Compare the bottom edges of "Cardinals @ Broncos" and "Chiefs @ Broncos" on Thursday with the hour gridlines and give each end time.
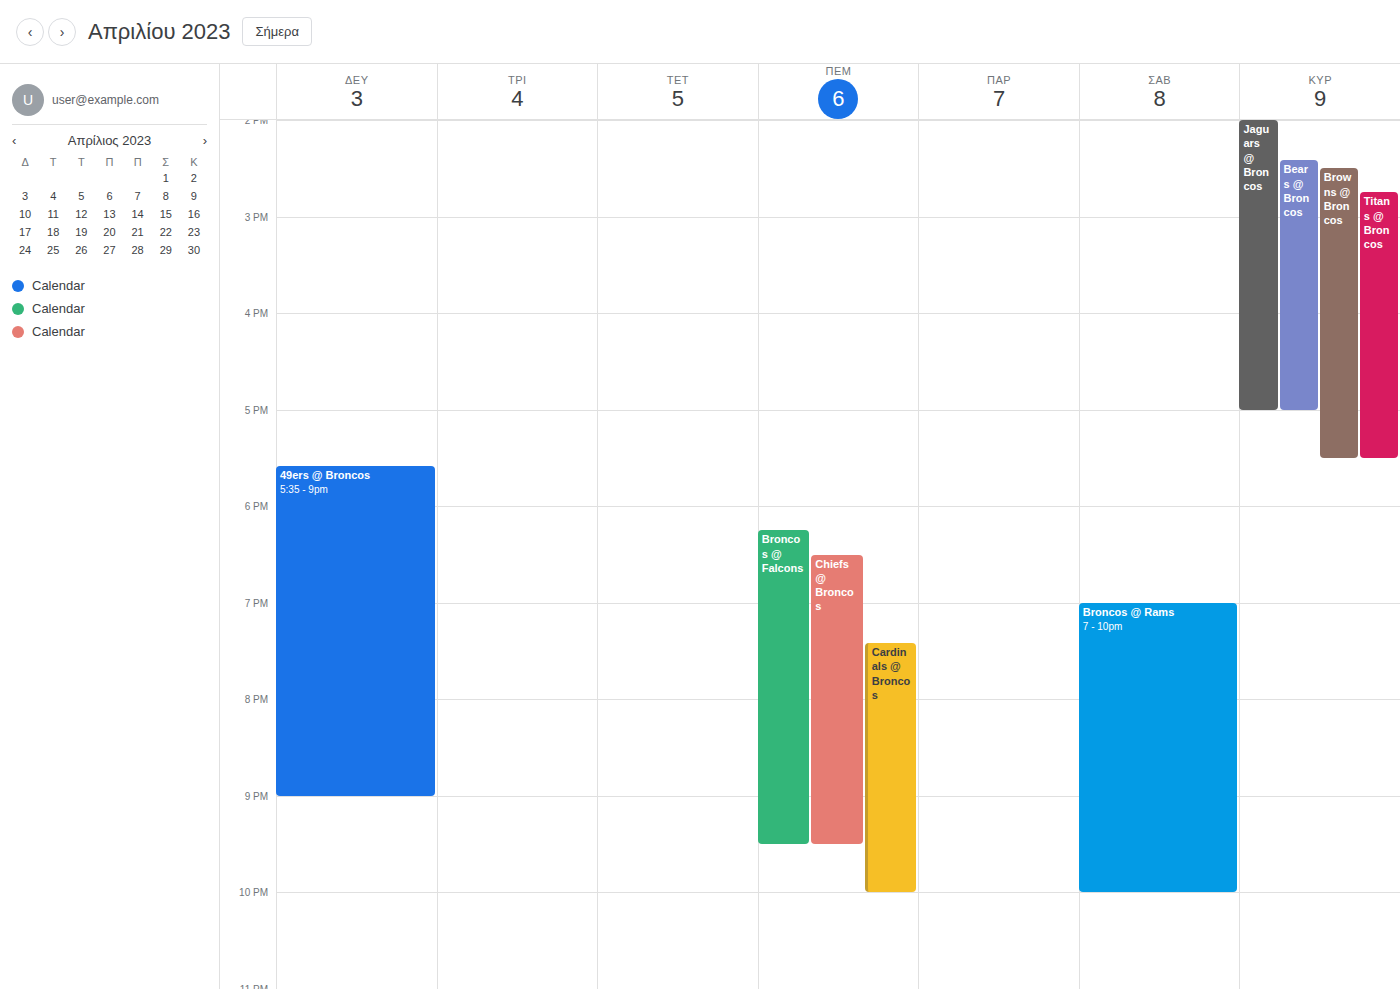
"Cardinals @ Broncos": 10:00 PM, exactly on the 10 PM line. "Chiefs @ Broncos": 9:30 PM, halfway between the 9 PM and 10 PM lines.